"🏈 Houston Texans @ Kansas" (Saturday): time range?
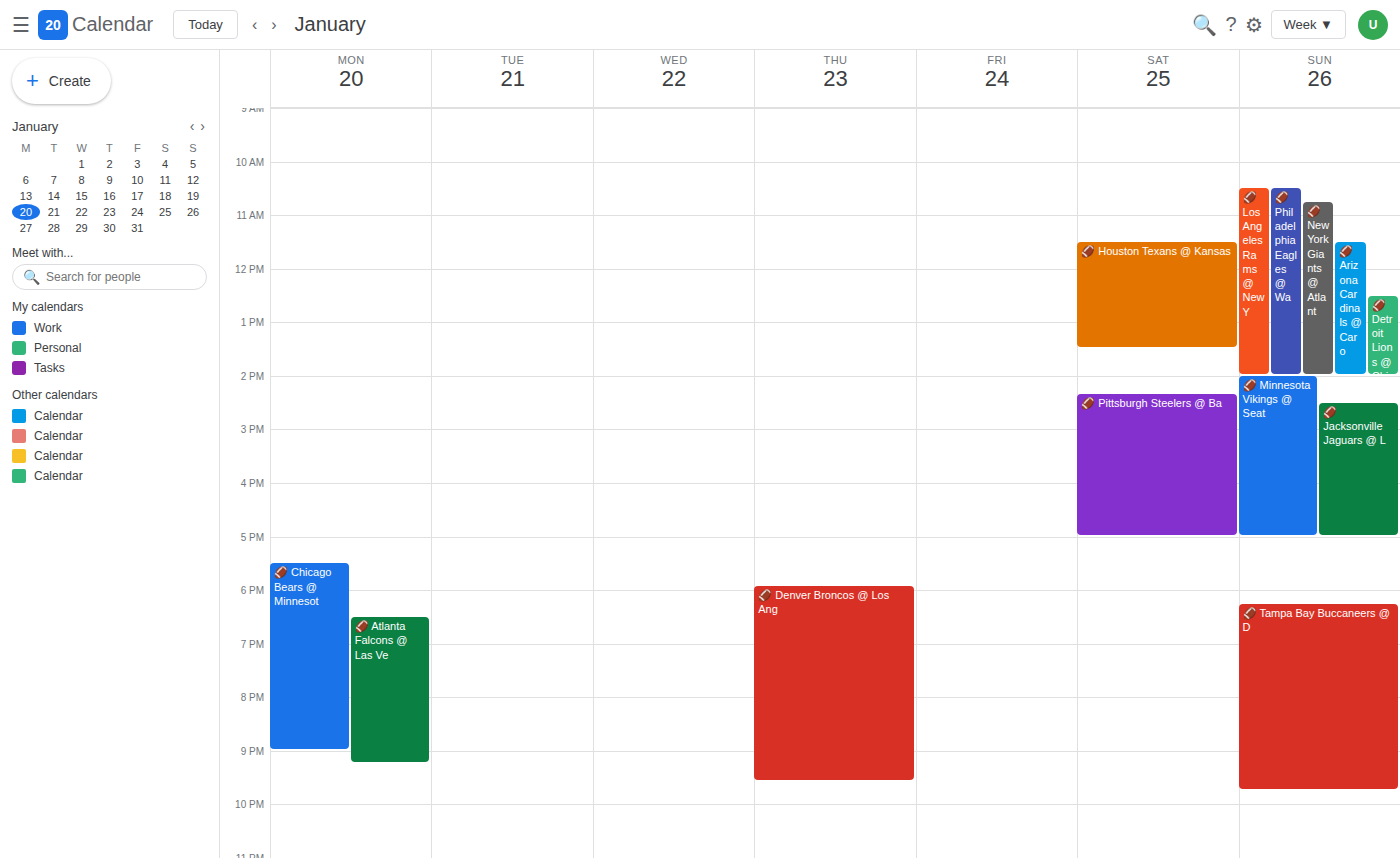
11:30 to 13:30